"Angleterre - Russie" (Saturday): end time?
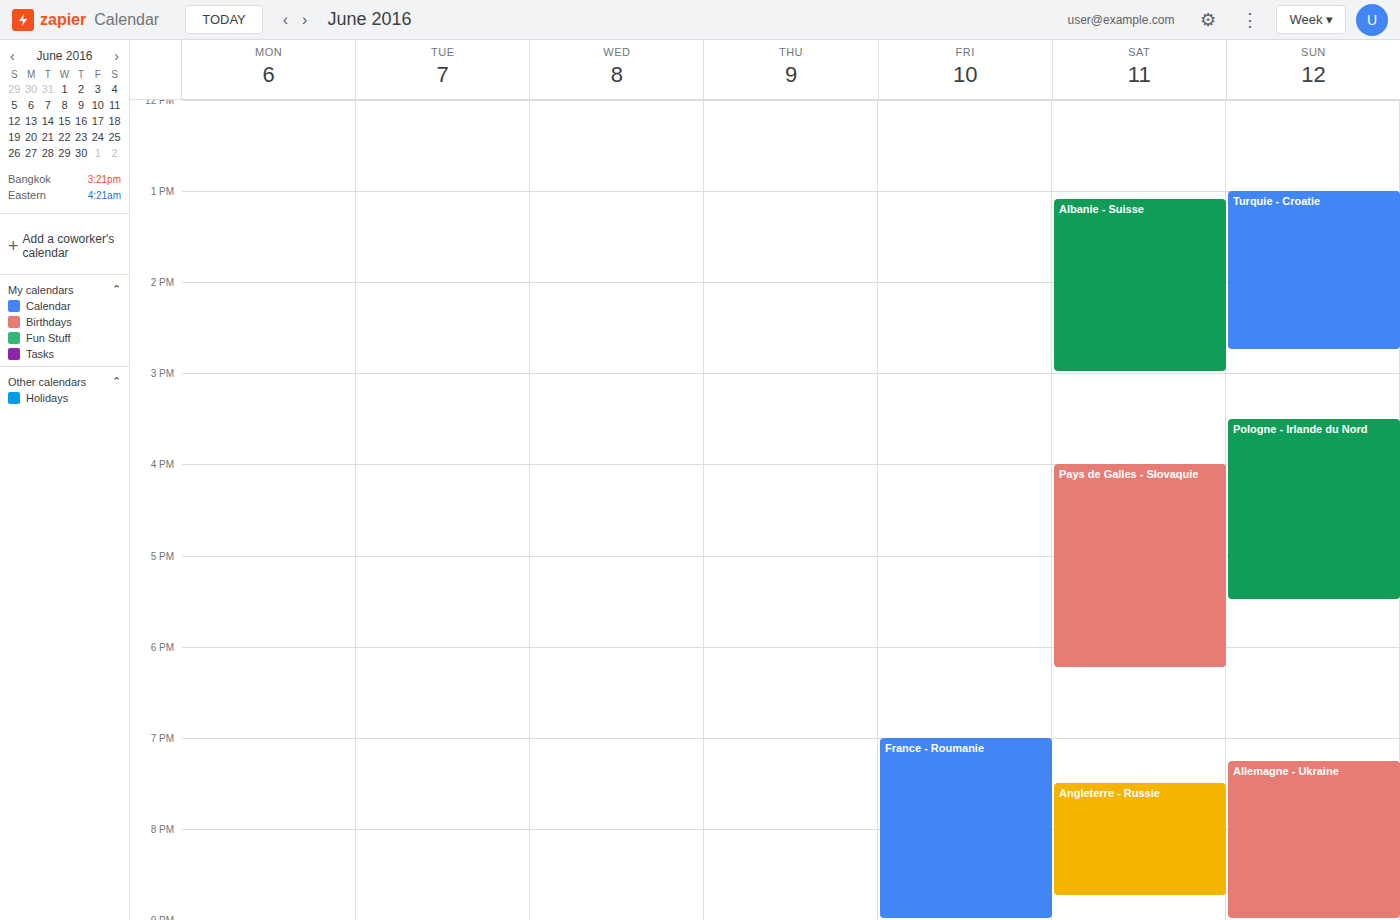
8:45 PM